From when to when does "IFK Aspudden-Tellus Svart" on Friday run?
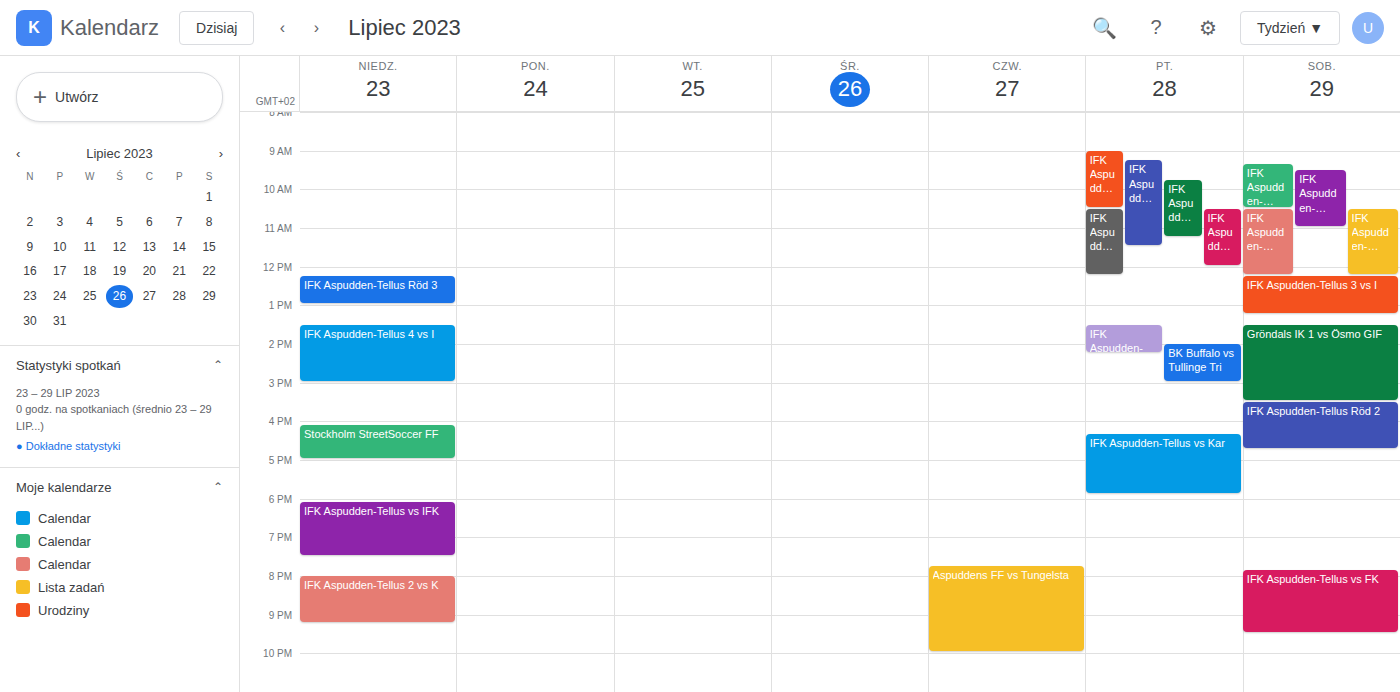
9:00 AM to 10:30 AM